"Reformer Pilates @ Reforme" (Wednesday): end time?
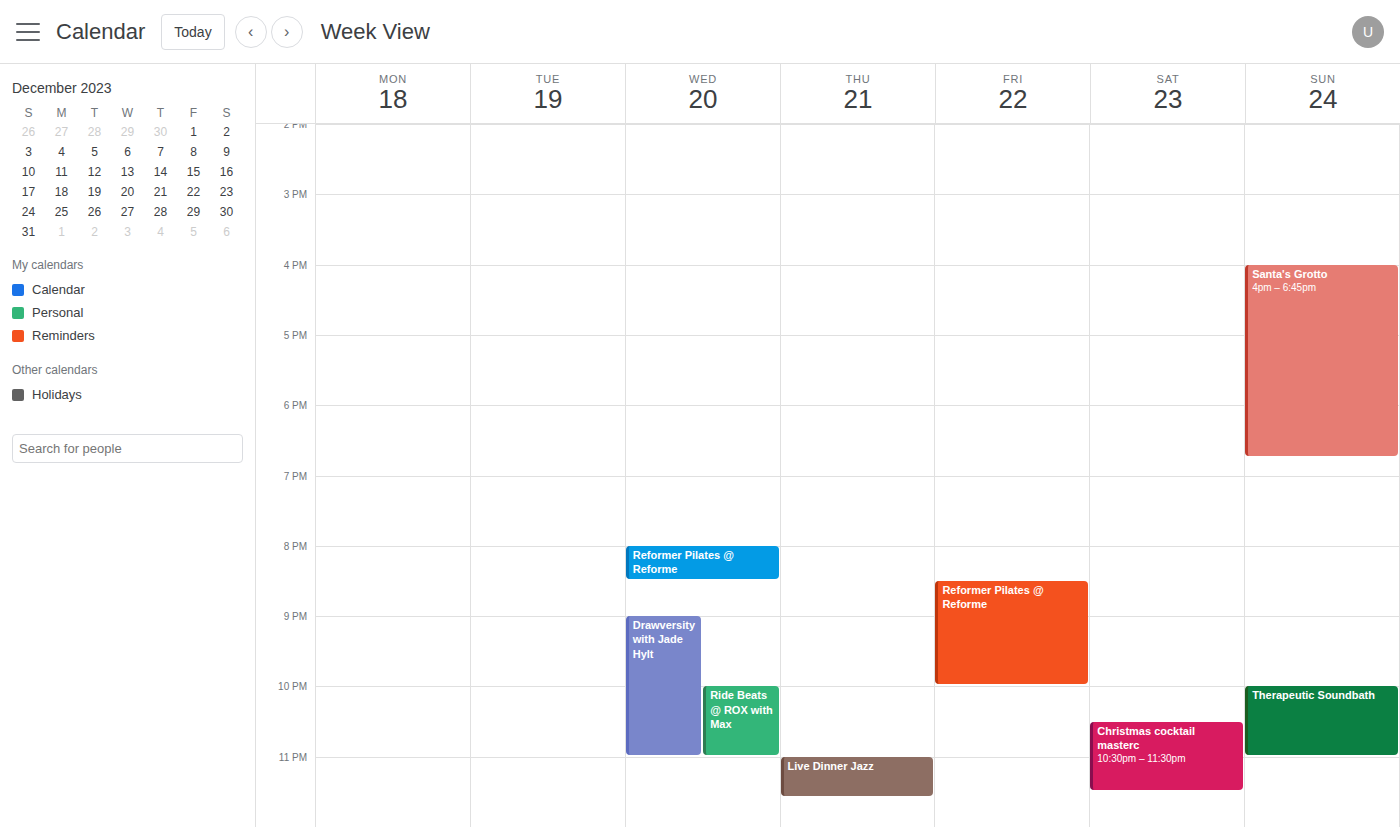
8:30 PM